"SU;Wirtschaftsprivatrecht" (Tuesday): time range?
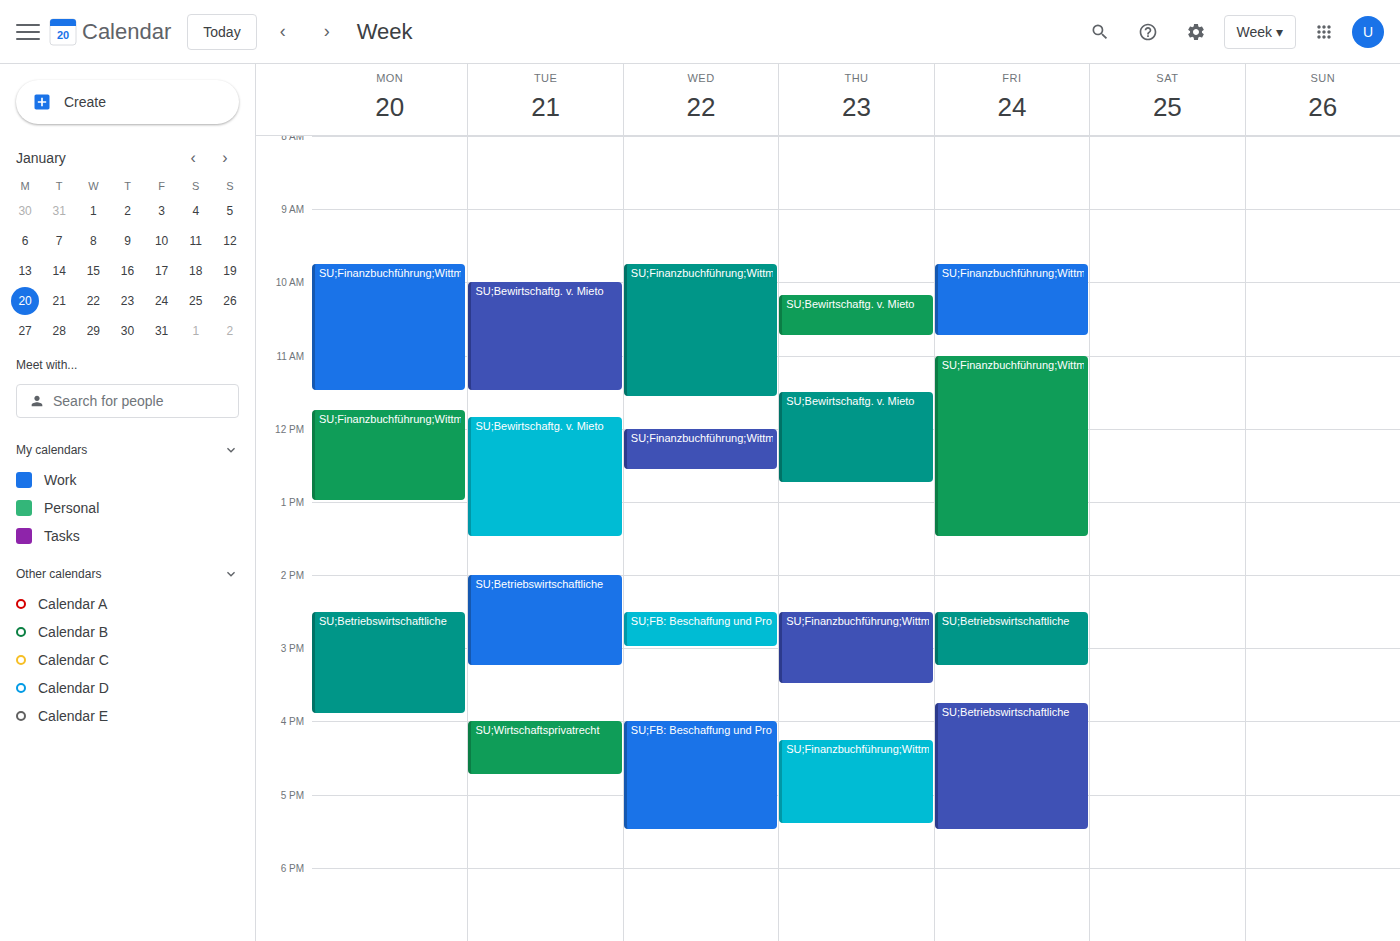
16:00 to 16:45